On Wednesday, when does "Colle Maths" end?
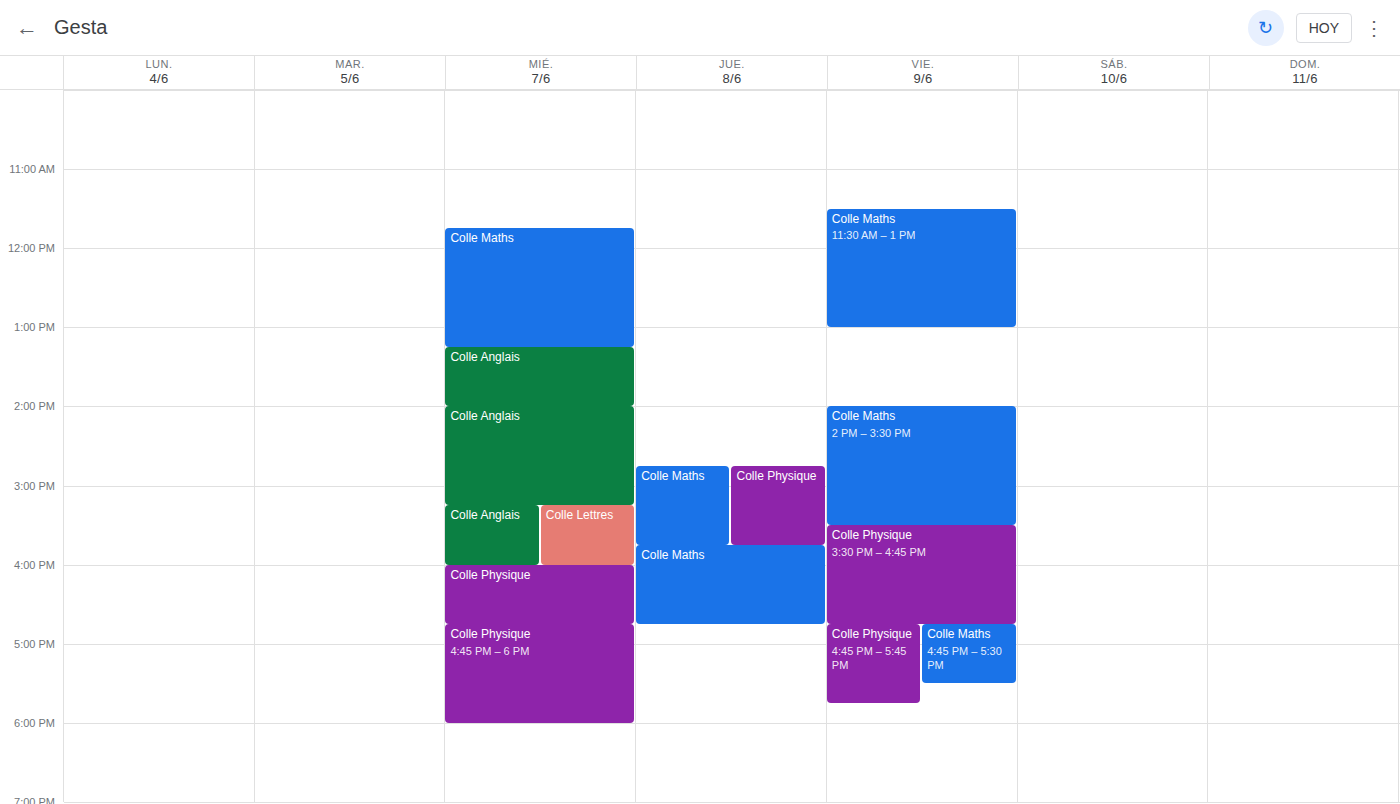
1:15 PM